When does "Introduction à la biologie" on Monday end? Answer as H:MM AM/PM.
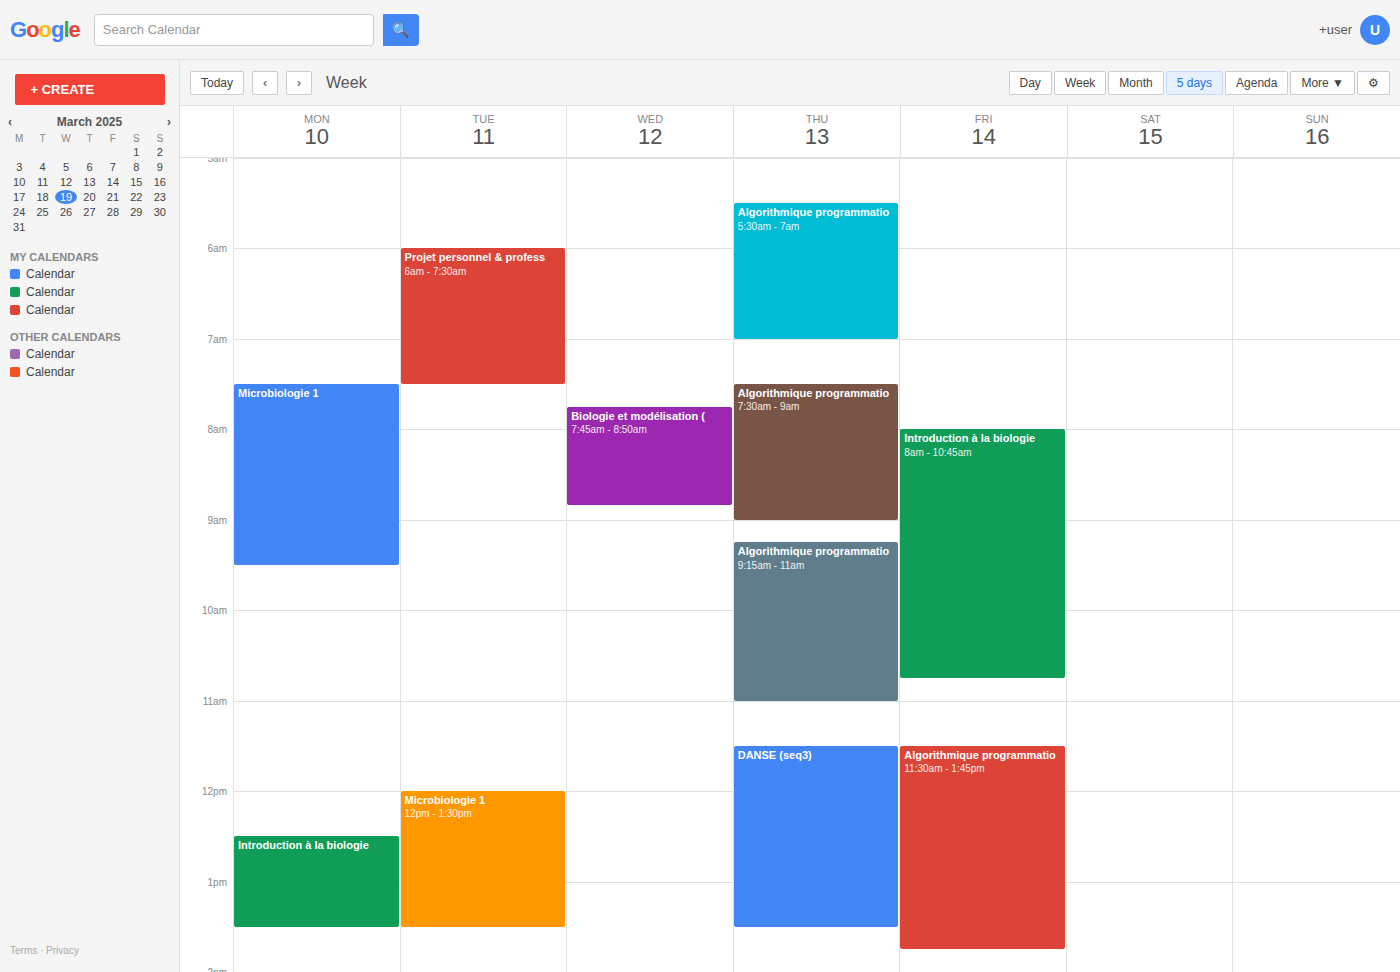
1:30 PM